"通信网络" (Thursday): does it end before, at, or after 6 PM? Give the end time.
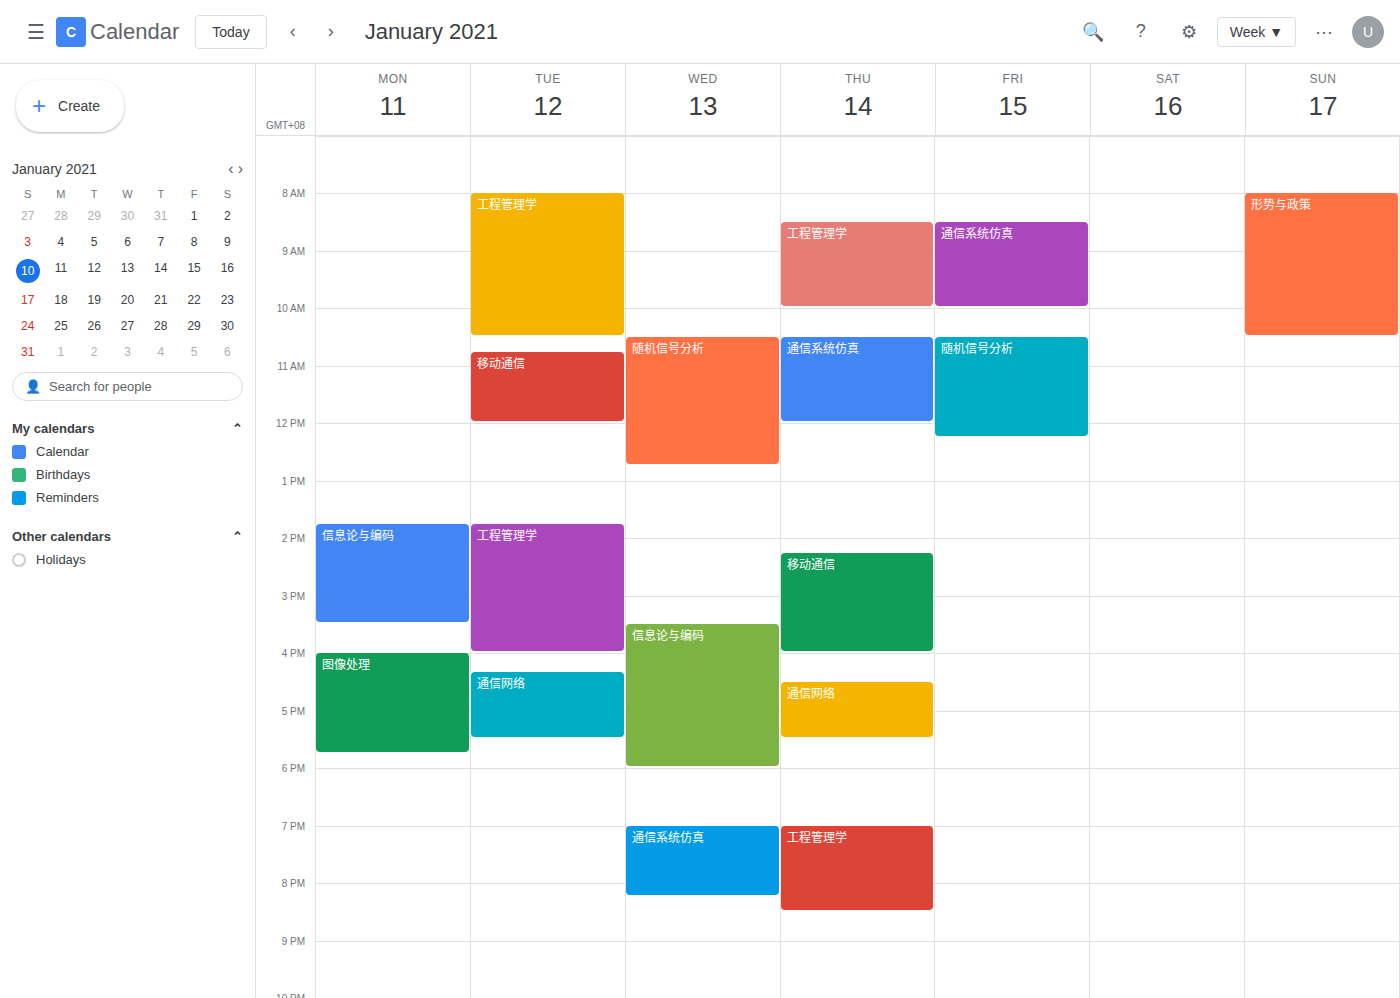
5:30 PM -- before 6 PM, 30 minutes above the 6 PM line.